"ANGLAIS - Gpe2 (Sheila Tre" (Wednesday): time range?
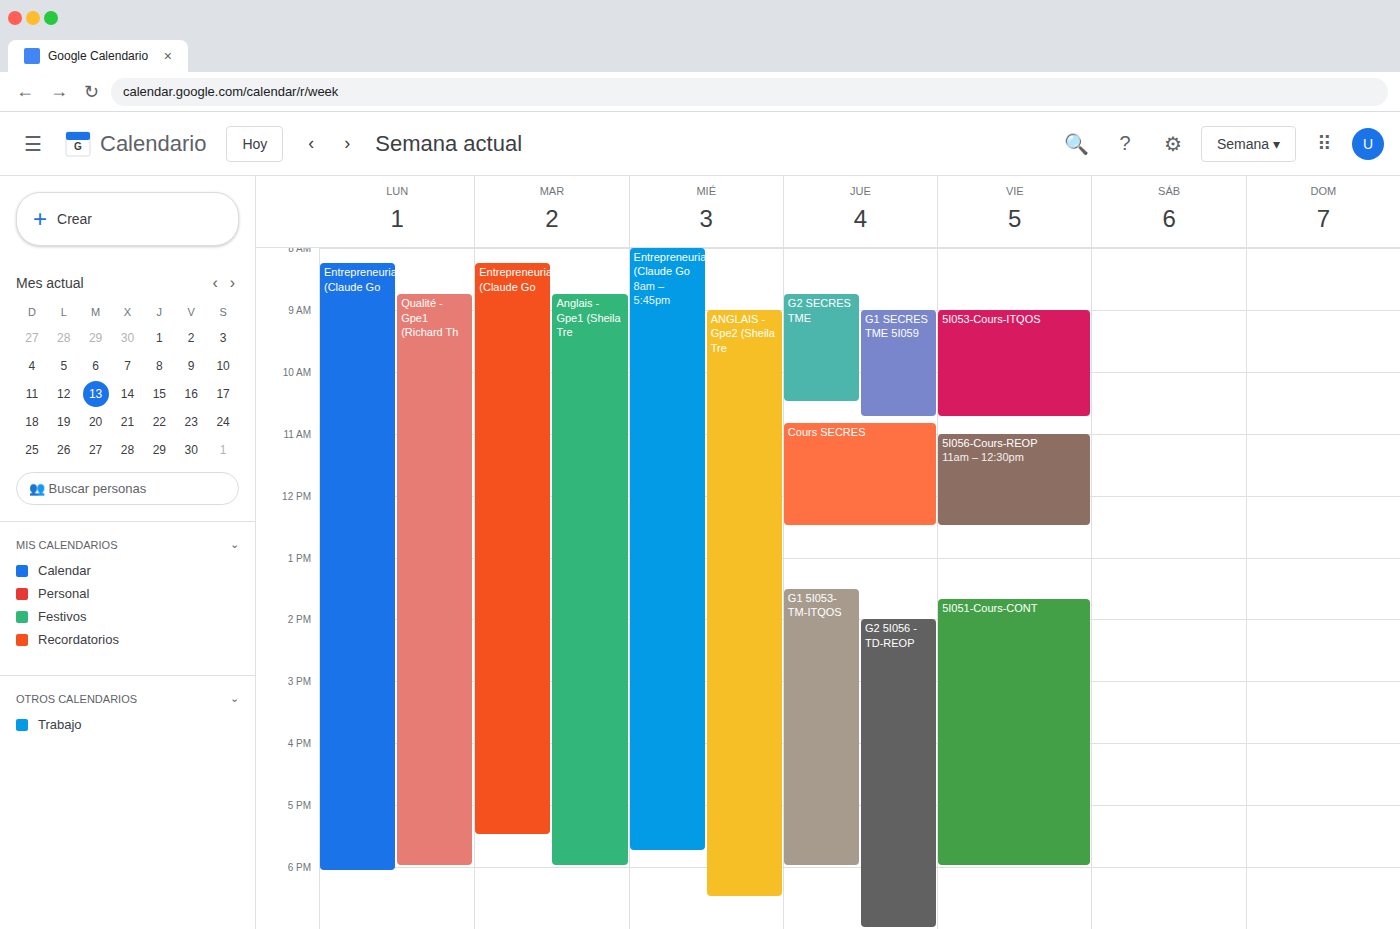
09:00 to 18:30